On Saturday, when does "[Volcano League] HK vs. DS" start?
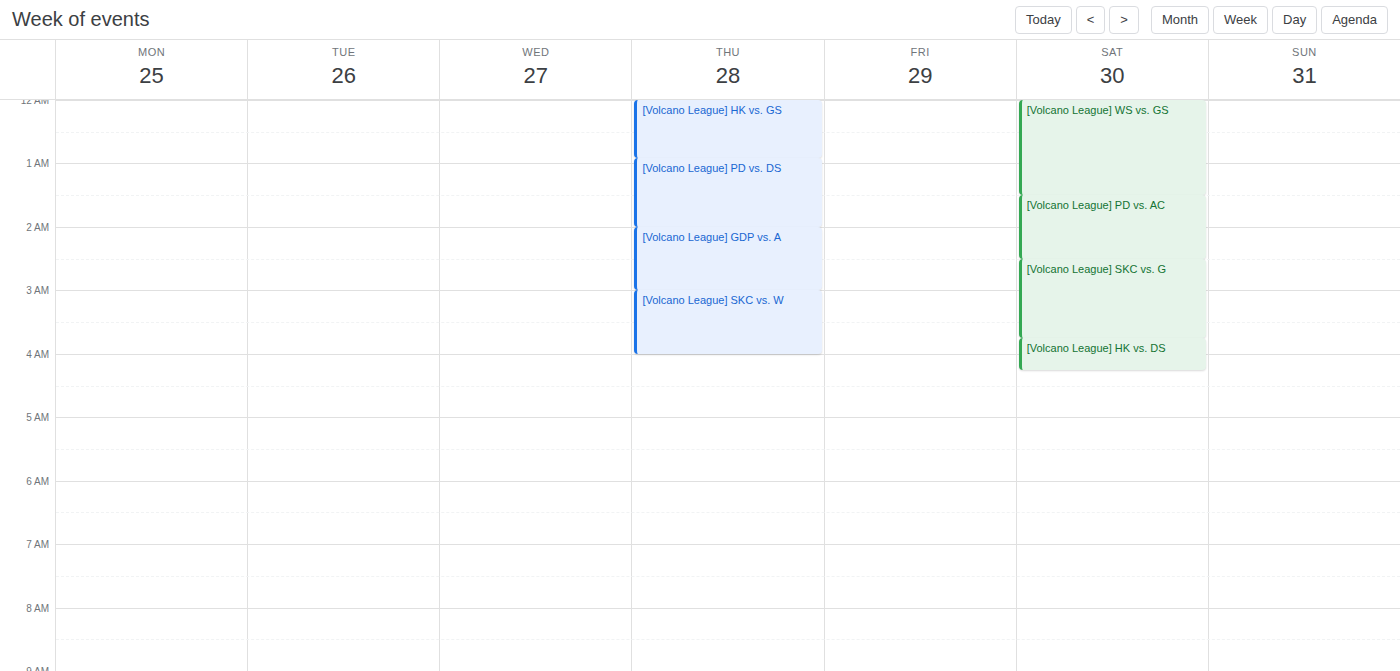
3:45 AM